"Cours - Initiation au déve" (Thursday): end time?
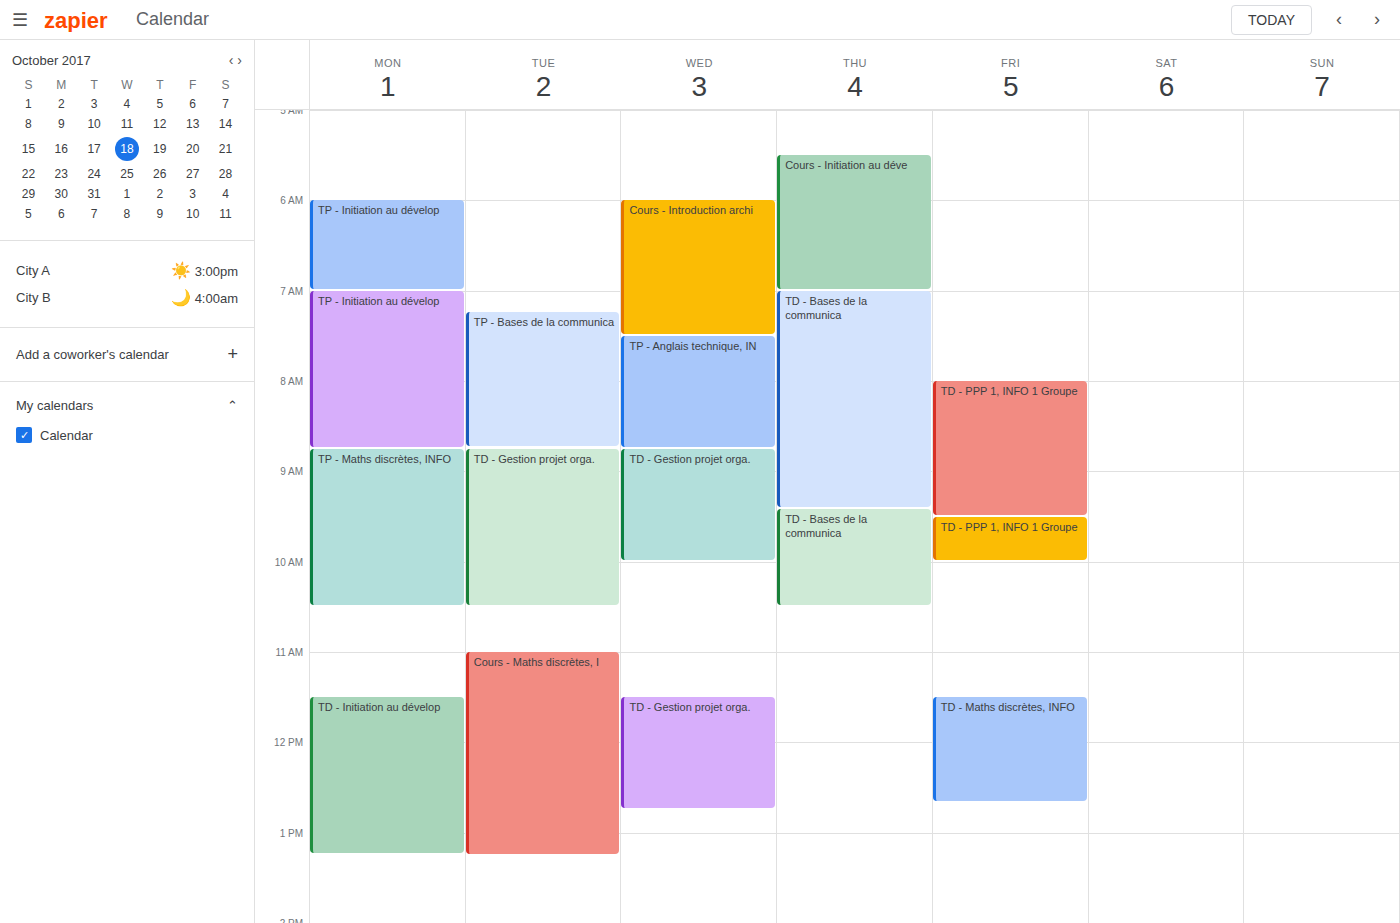
7:00 AM